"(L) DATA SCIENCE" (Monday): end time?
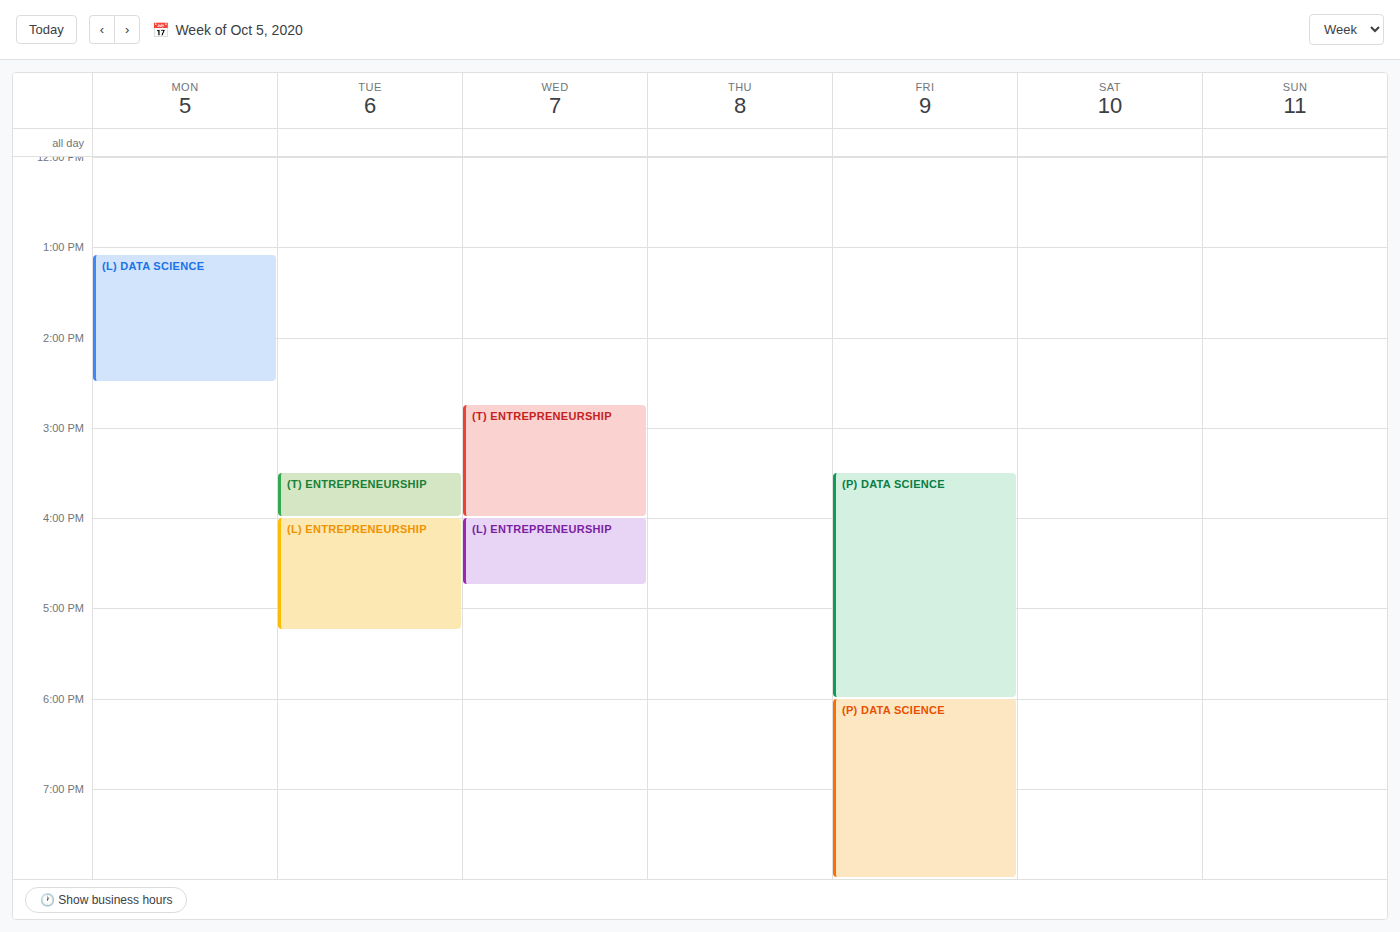
2:30 PM